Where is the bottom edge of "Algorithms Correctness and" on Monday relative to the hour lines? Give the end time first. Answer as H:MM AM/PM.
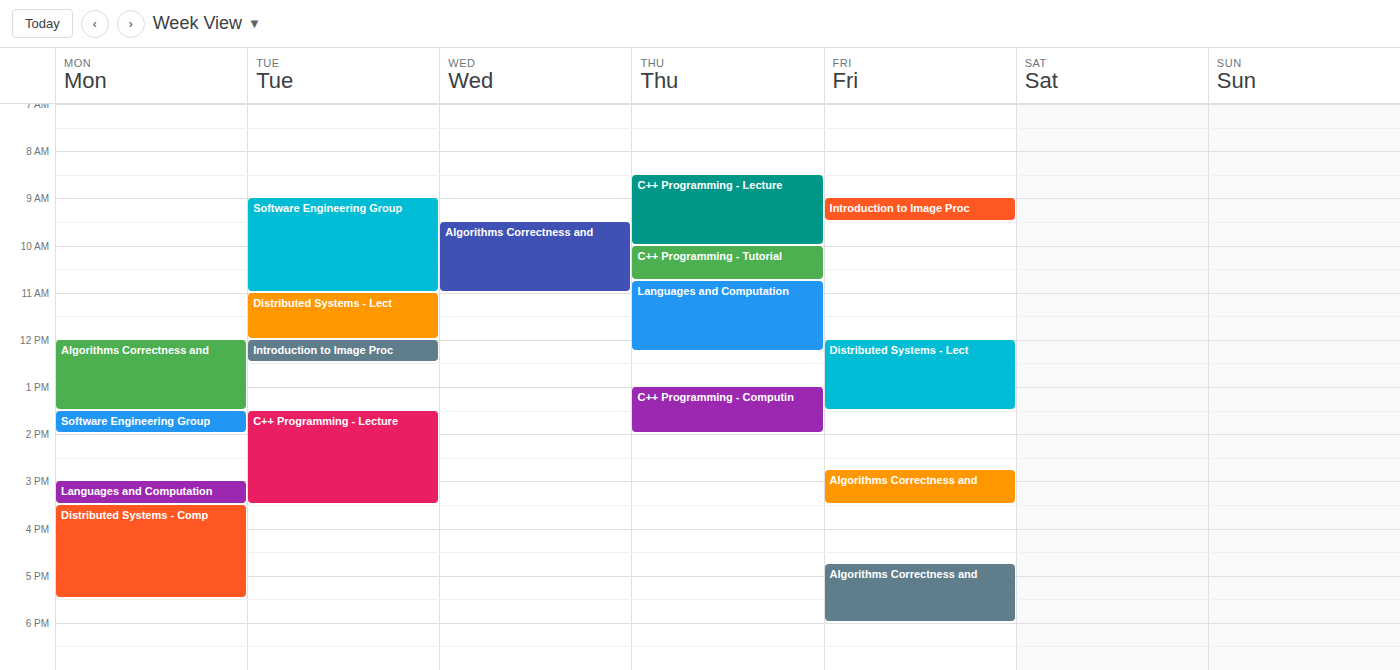
1:30 PM -- halfway between the 1 PM and 2 PM lines.